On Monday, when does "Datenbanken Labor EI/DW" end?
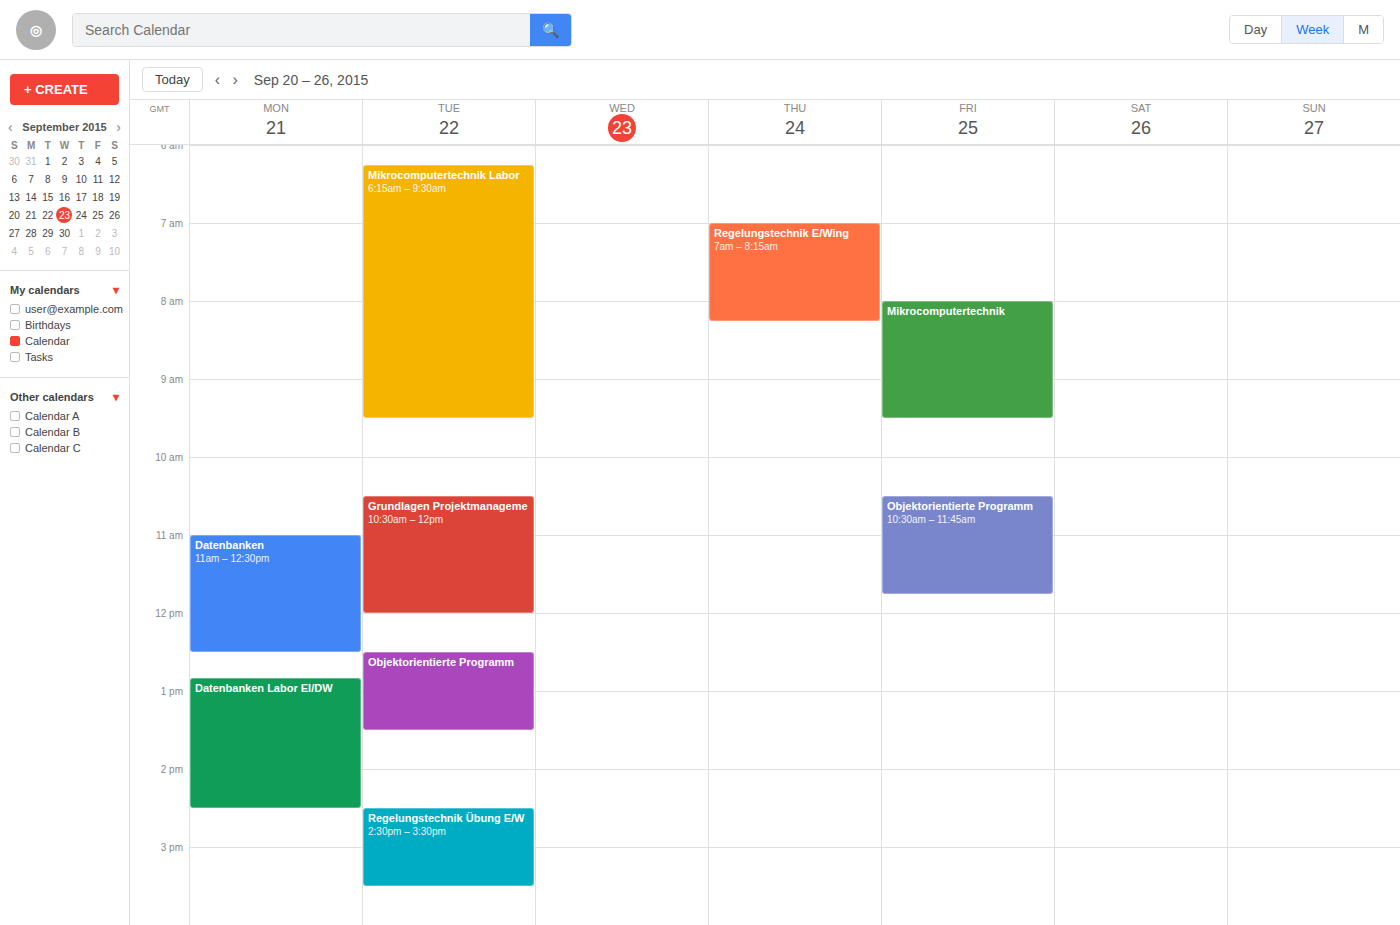
14:30